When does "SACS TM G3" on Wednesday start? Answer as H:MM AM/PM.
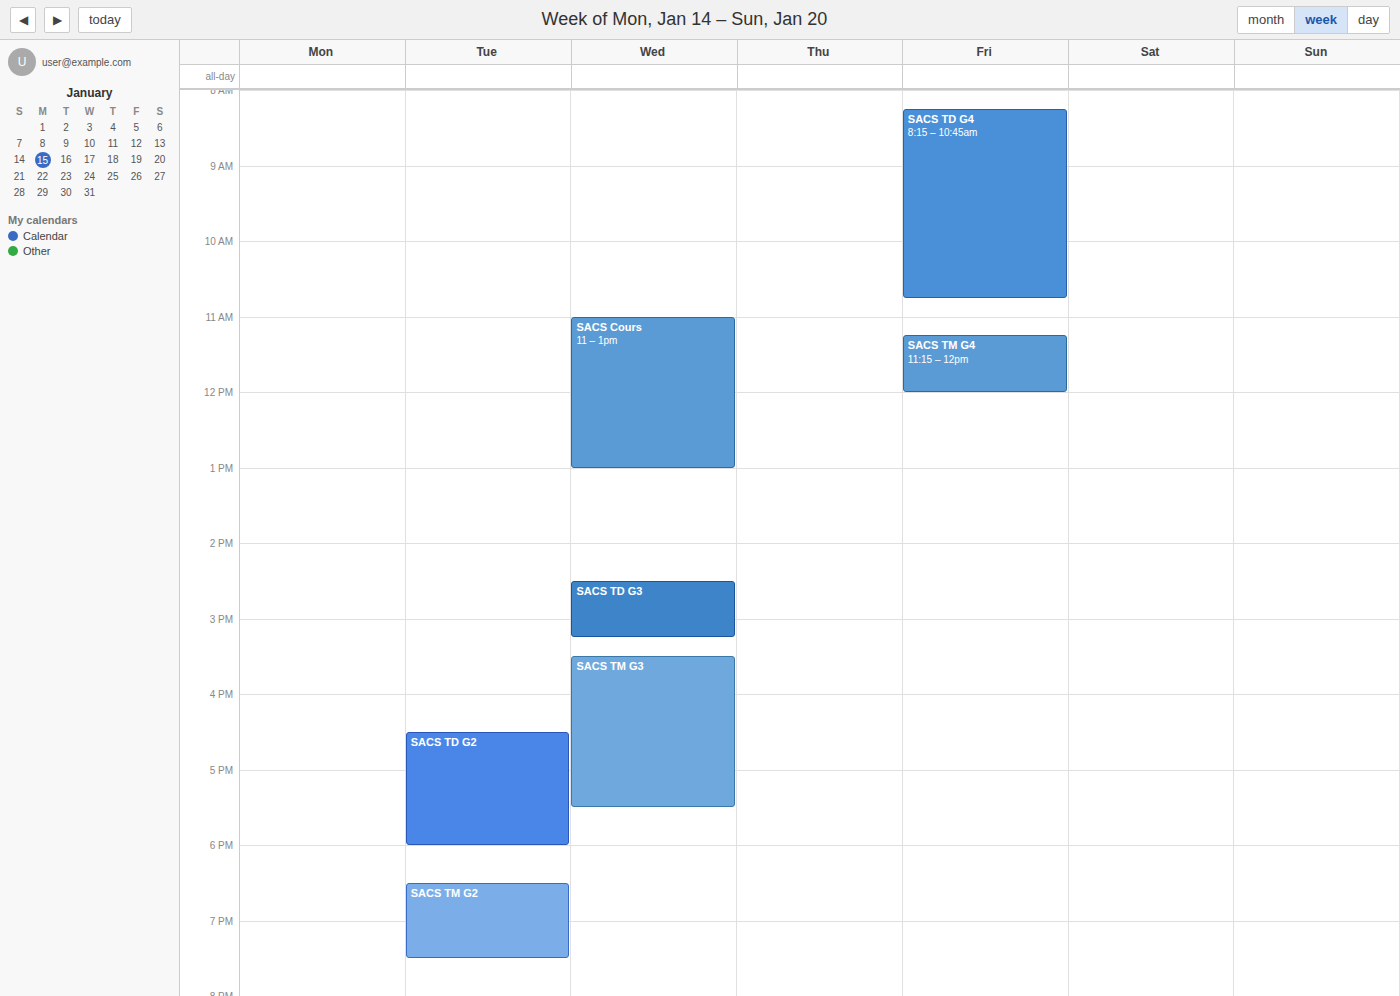
3:30 PM